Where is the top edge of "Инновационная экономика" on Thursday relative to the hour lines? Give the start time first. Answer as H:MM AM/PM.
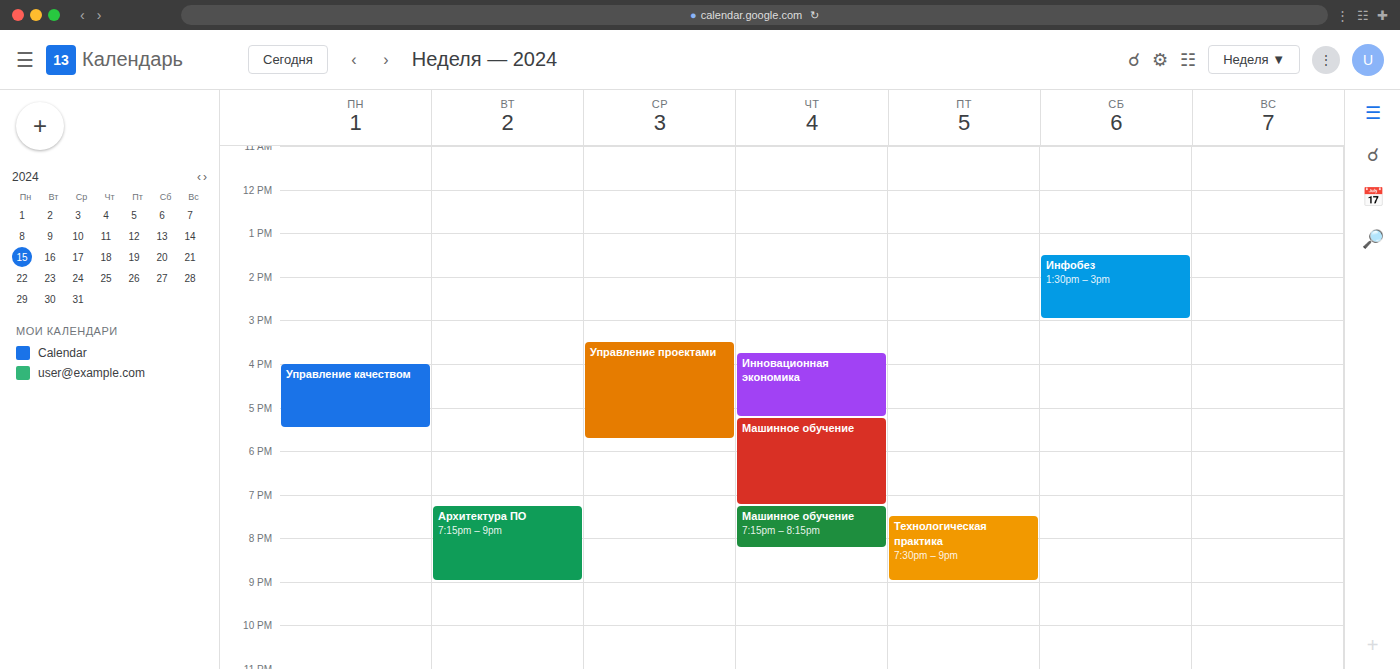
3:45 PM -- neither: three quarters of the way from the 3 PM line to the 4 PM line.